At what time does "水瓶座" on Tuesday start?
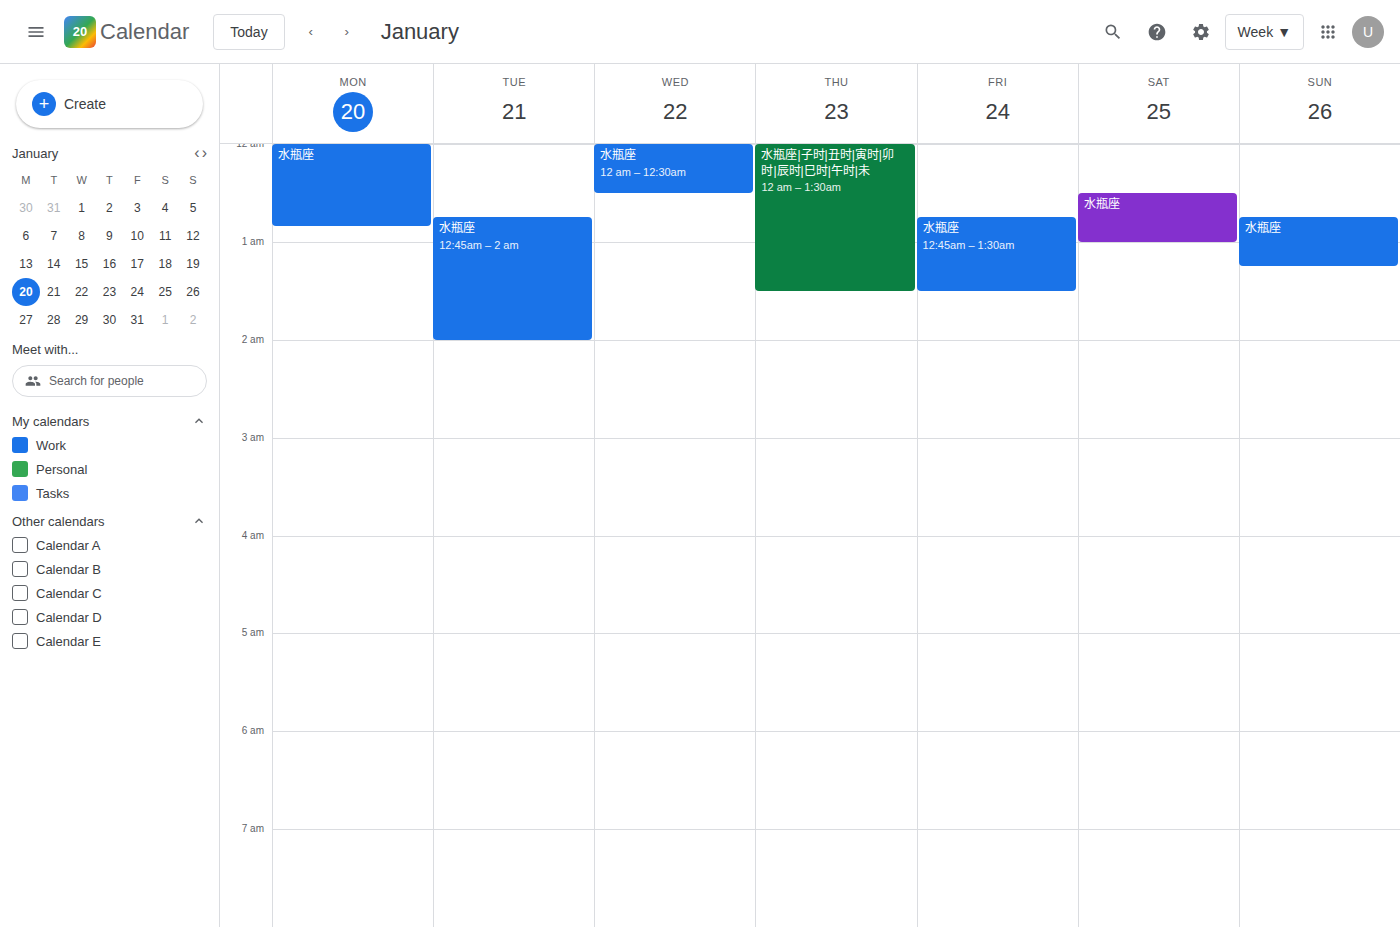
12:45 AM